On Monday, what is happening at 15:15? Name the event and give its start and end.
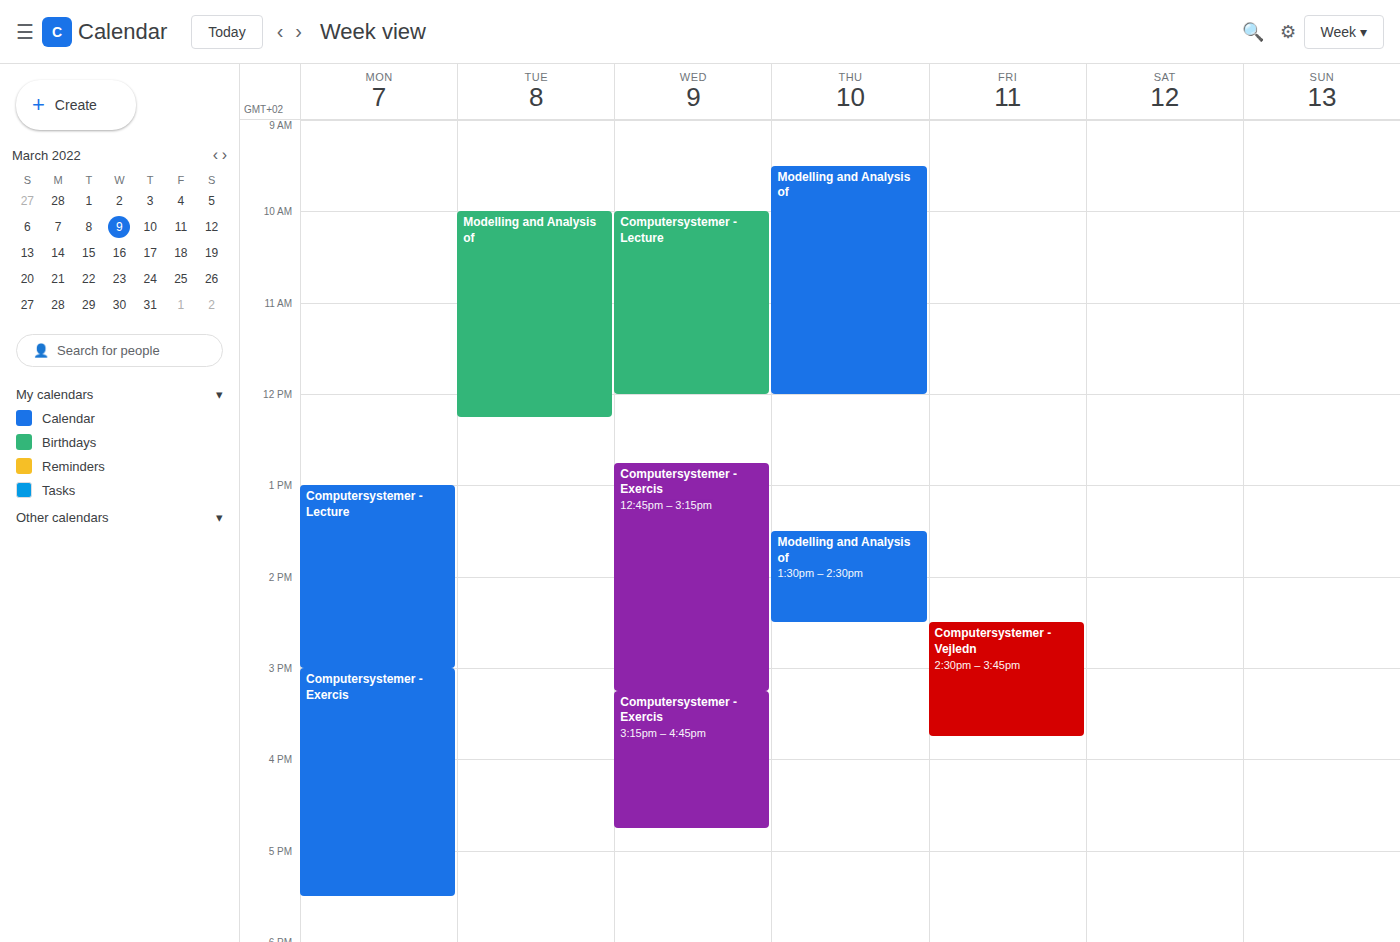
"Computersystemer - Exercis", 15:00 to 17:30